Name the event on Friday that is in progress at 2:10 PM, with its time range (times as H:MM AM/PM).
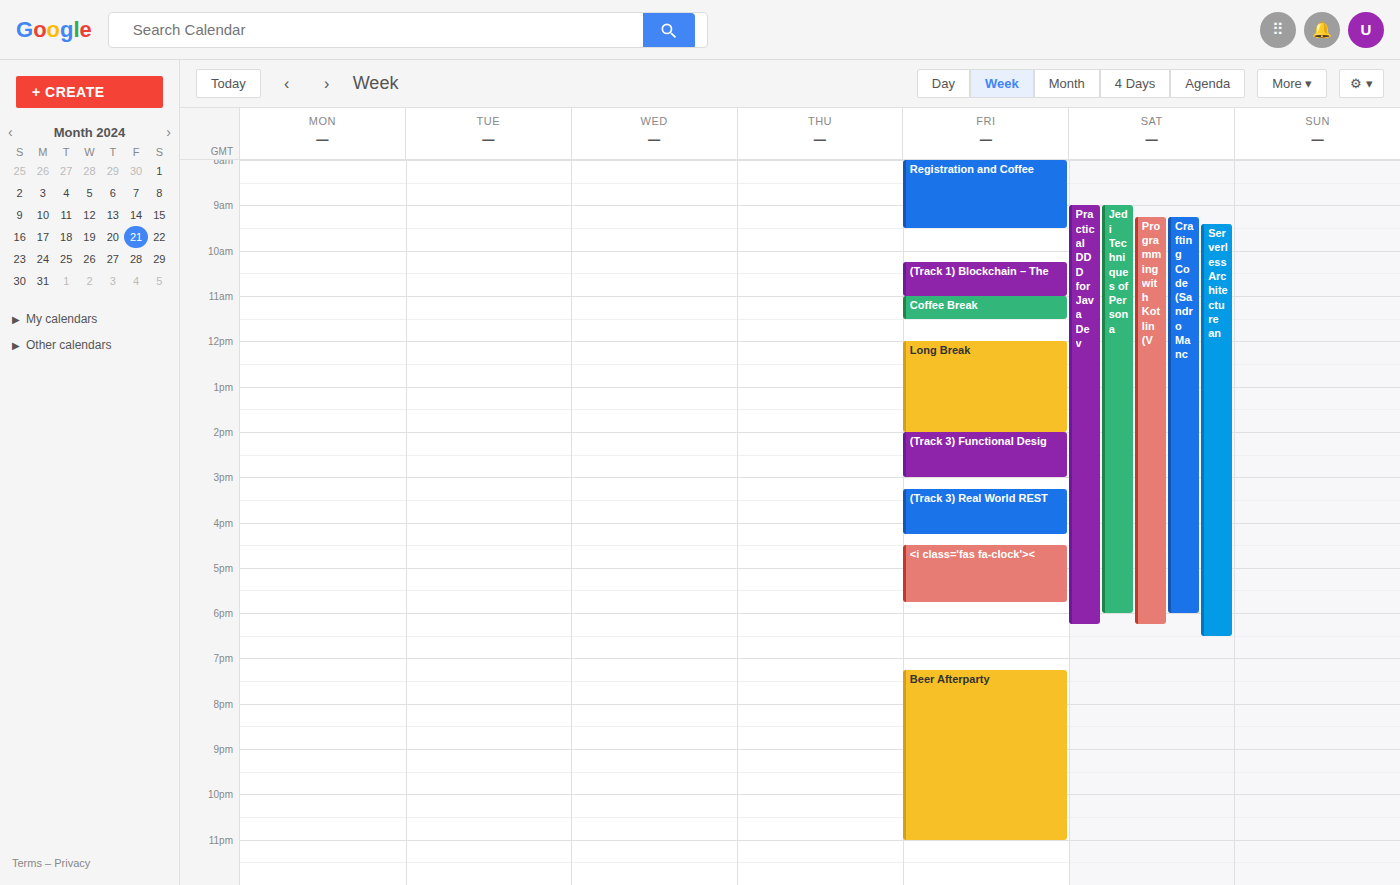
"(Track 3) Functional Desig", 2:00 PM to 3:00 PM